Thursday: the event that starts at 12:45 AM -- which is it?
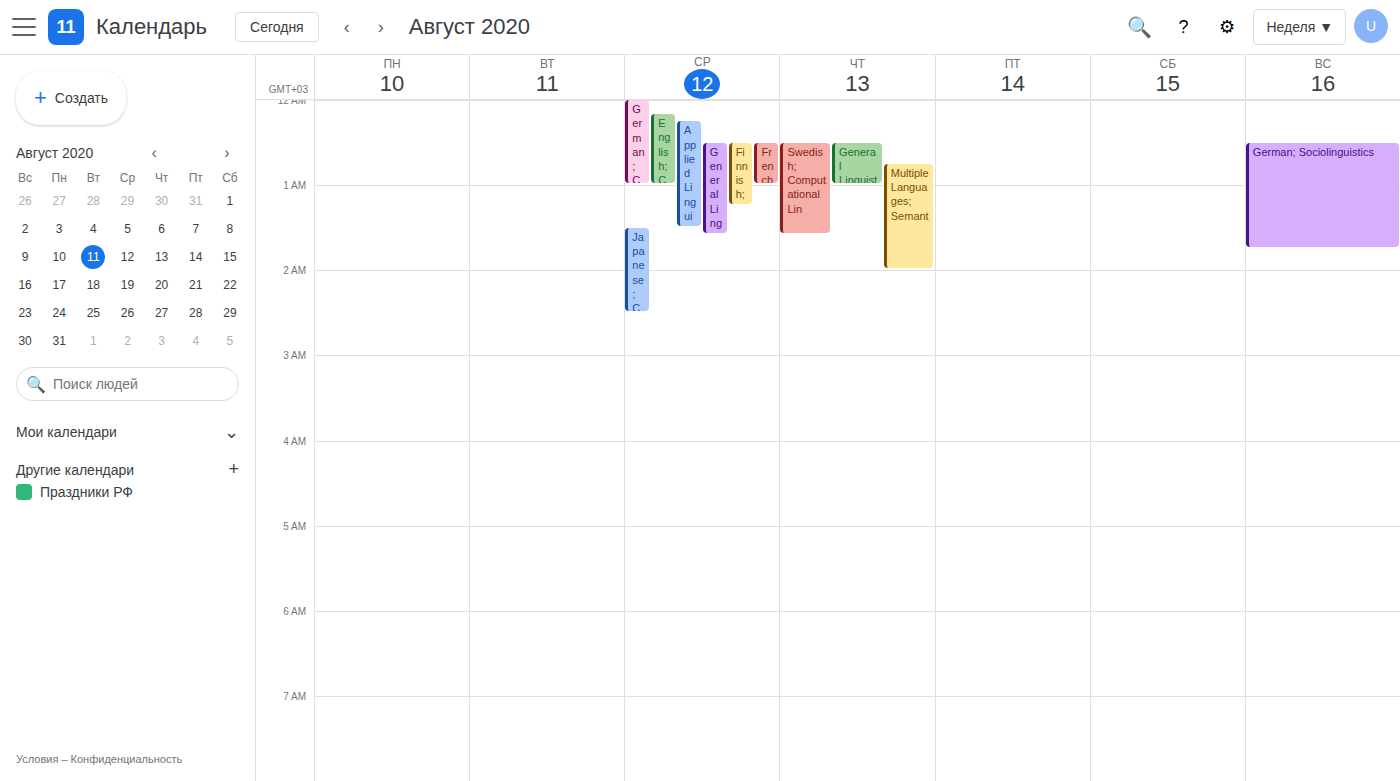
"Multiple Languages; Semant"